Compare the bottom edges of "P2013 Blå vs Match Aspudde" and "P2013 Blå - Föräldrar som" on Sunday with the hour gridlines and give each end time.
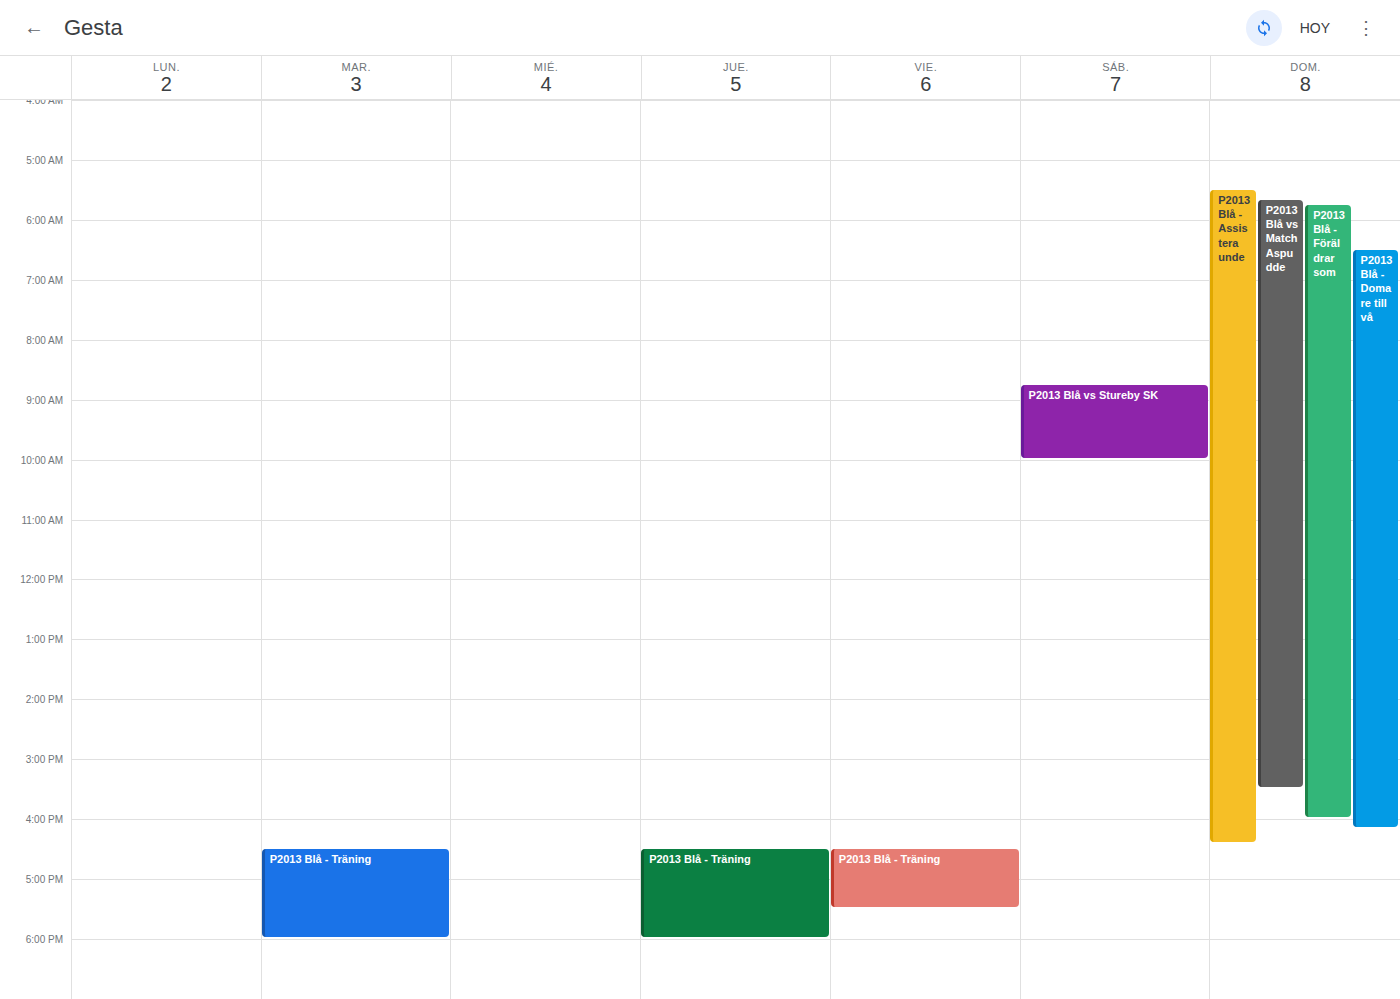
"P2013 Blå vs Match Aspudde": 3:30 PM, halfway between the 3 PM and 4 PM lines. "P2013 Blå - Föräldrar som": 4:00 PM, exactly on the 4 PM line.